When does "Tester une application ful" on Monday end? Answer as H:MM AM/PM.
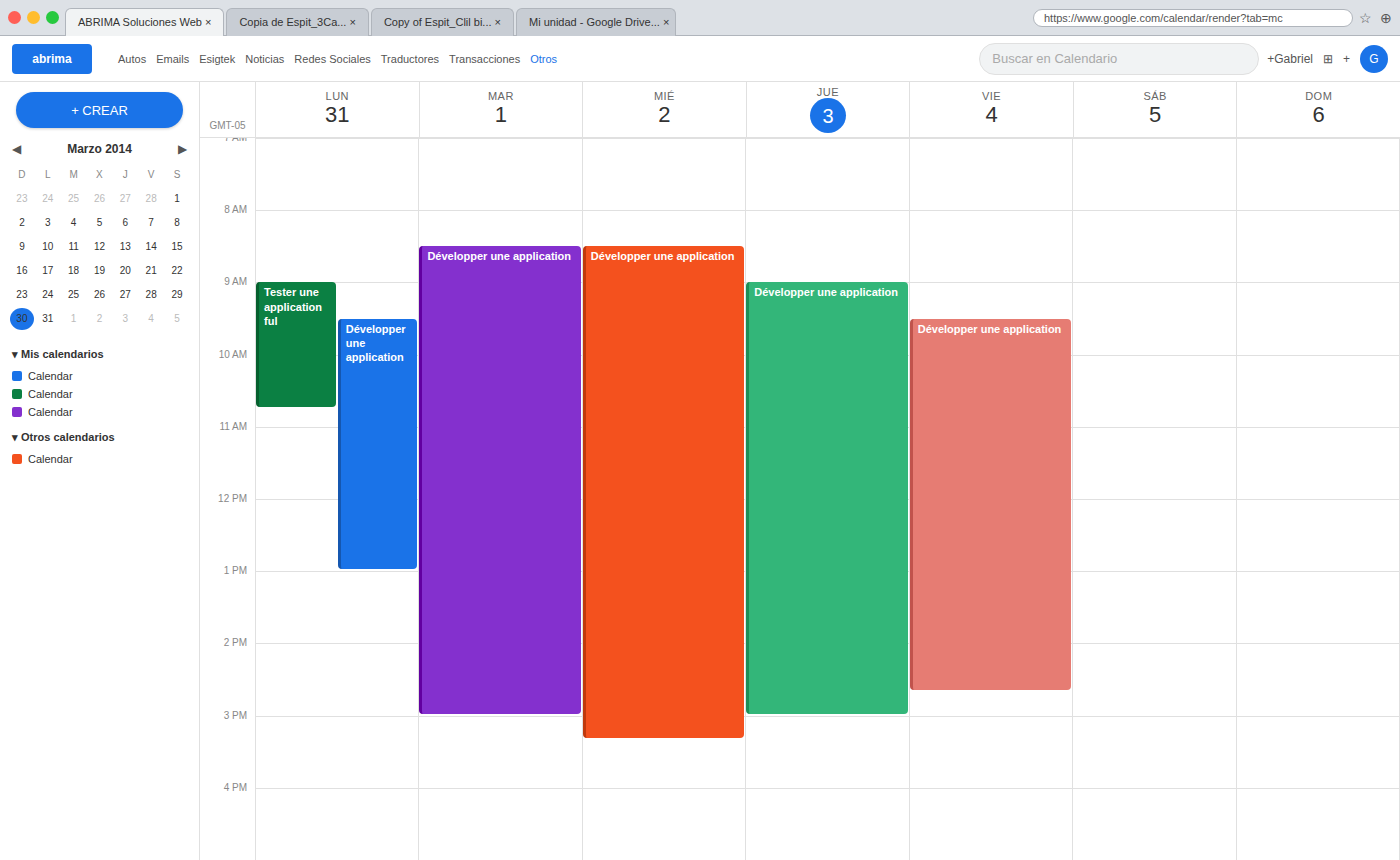
10:45 AM